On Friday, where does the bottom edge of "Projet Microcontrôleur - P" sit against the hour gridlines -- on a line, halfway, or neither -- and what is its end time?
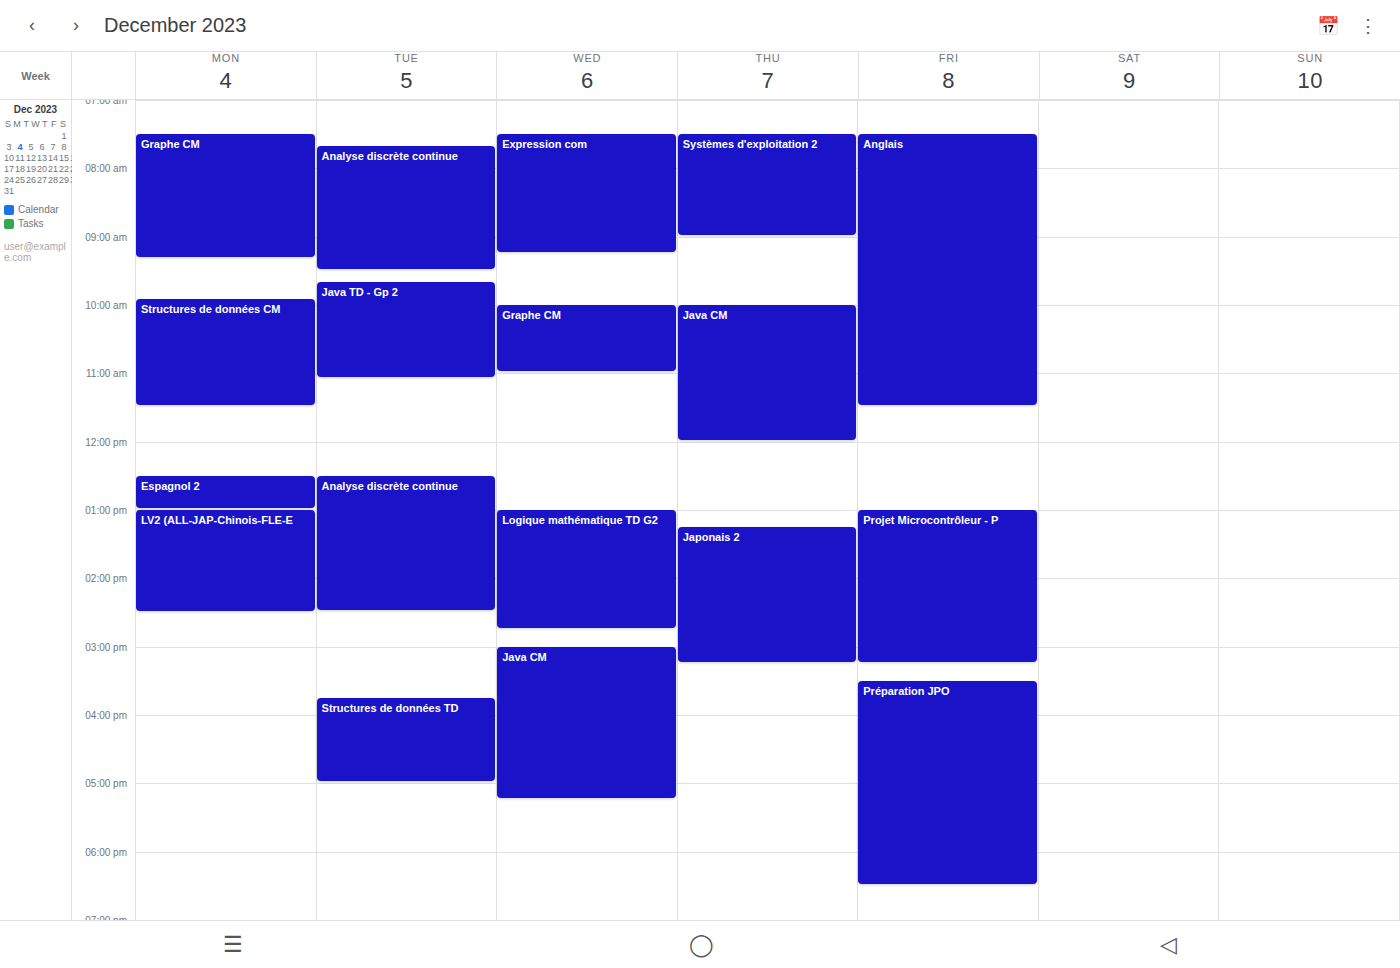
3:15 PM -- neither: a quarter of the way from the 3 PM line to the 4 PM line.